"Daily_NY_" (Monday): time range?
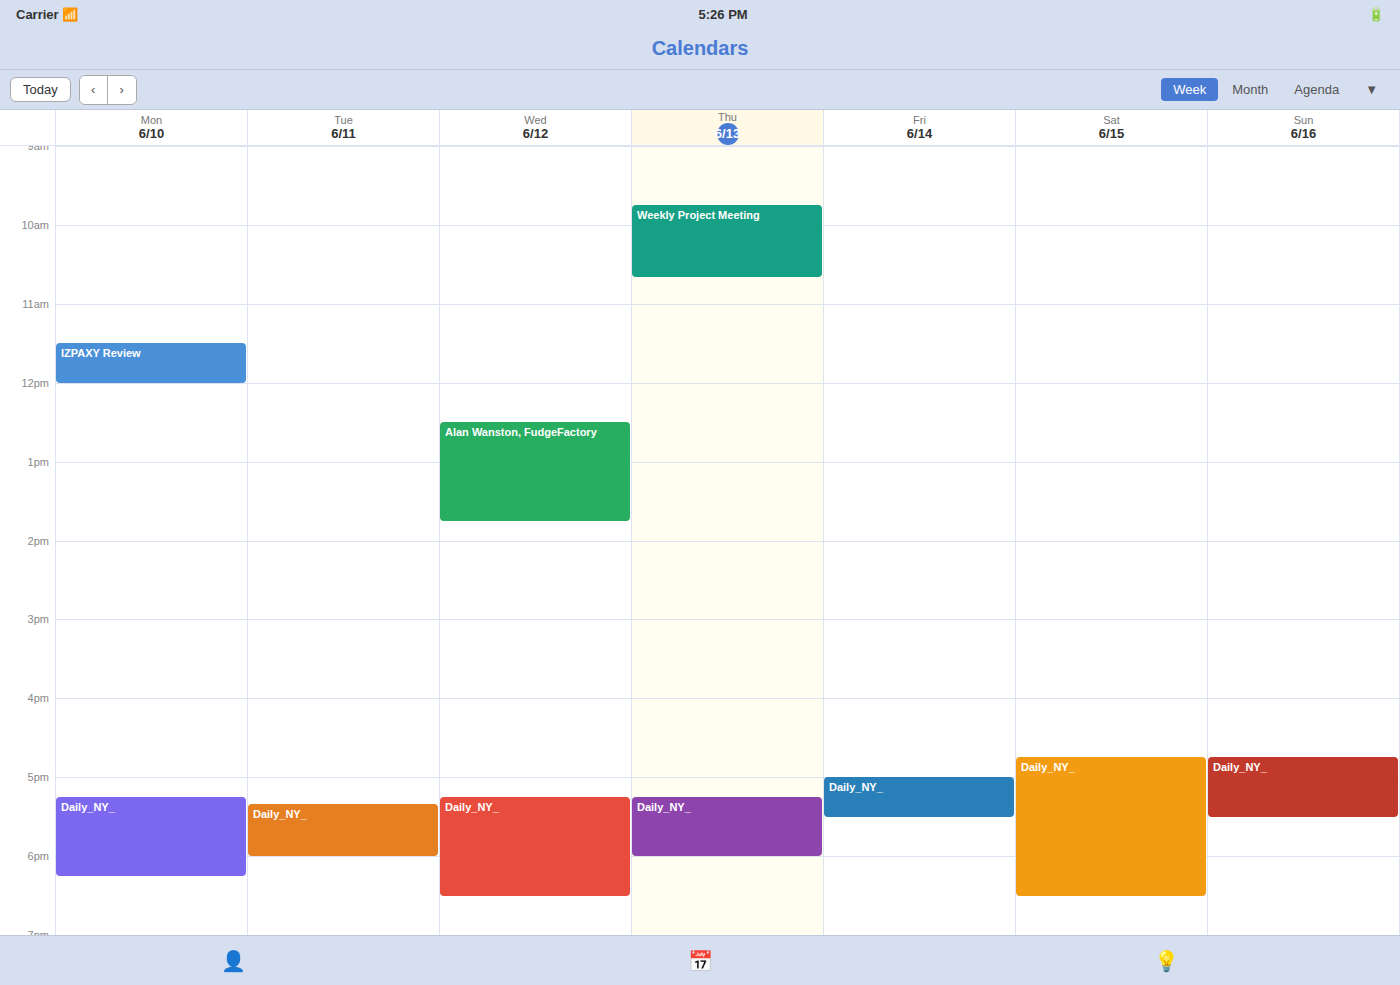
5:15 PM to 6:15 PM